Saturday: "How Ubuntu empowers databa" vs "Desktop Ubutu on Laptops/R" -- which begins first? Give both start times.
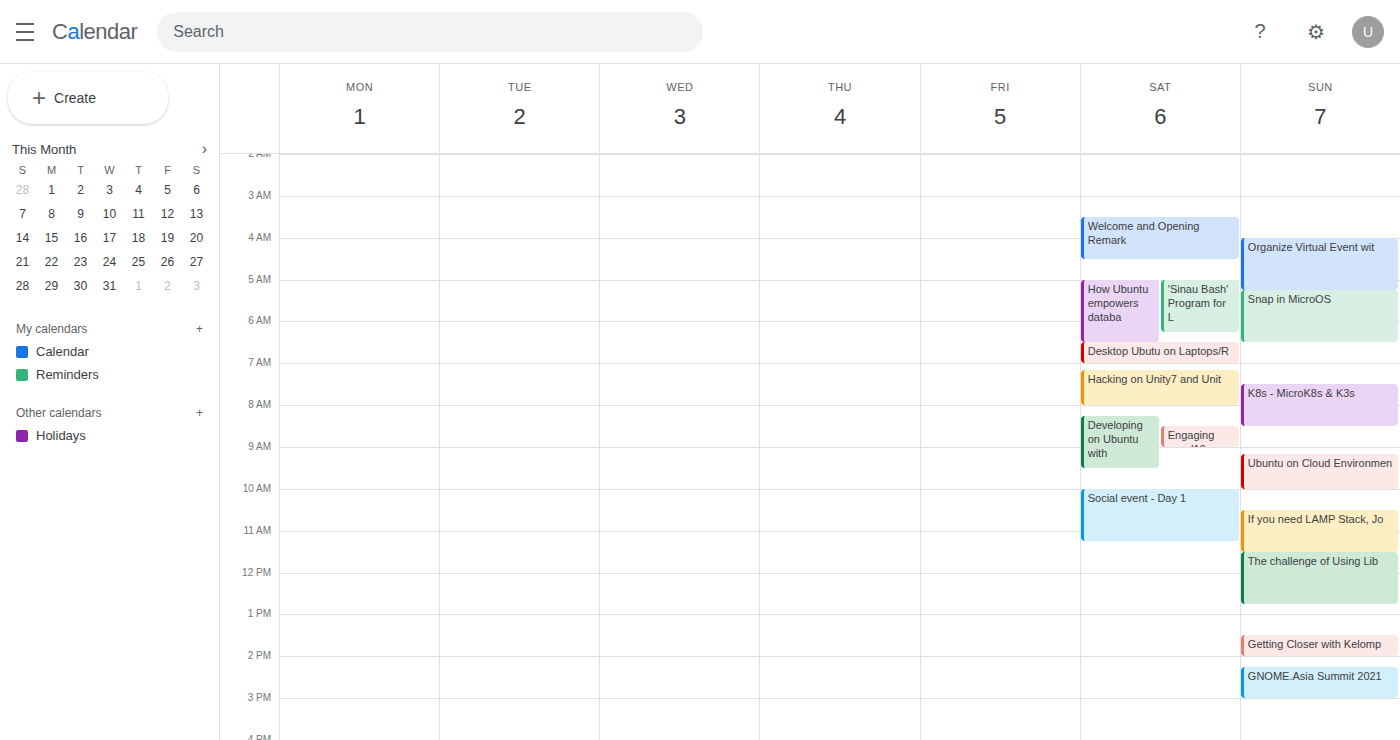
"How Ubuntu empowers databa" 5:00 AM; "Desktop Ubutu on Laptops/R" 6:30 AM.